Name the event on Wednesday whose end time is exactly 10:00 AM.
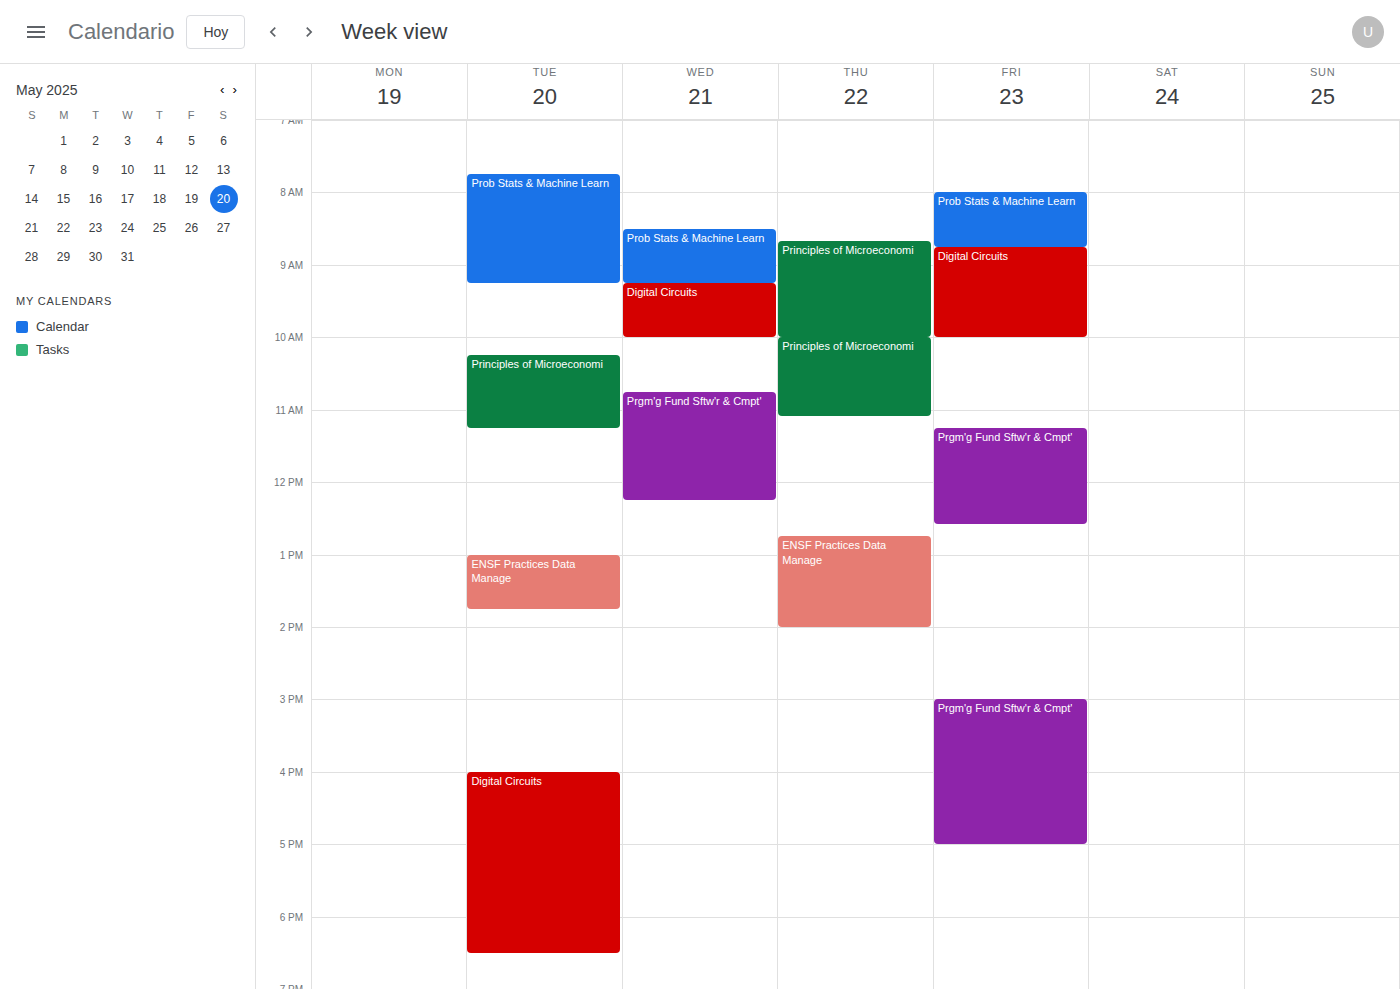
"Digital Circuits"